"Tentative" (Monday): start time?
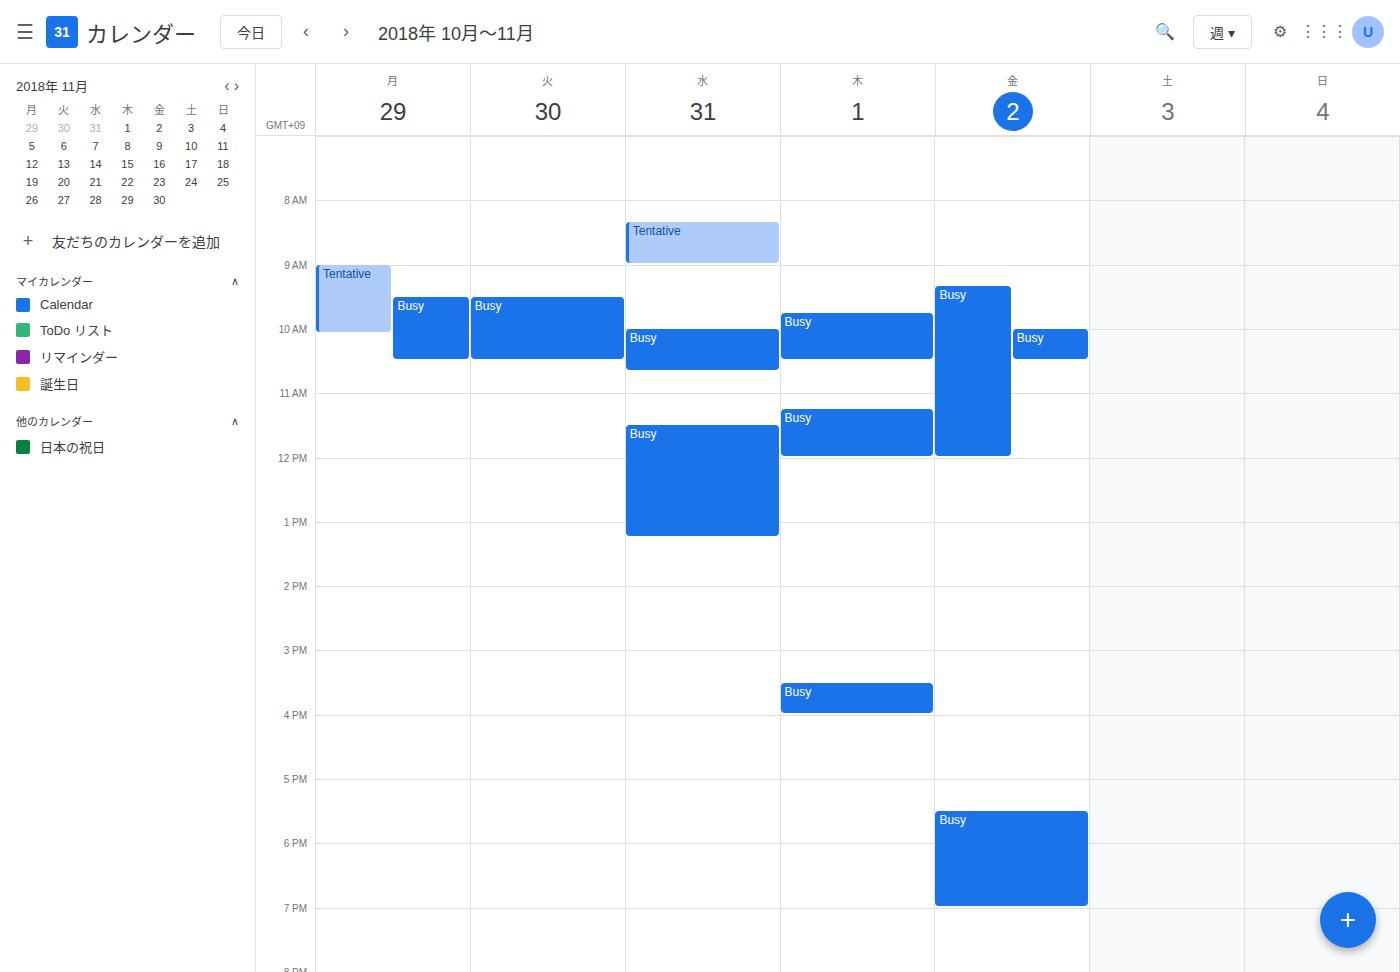
9:00 AM